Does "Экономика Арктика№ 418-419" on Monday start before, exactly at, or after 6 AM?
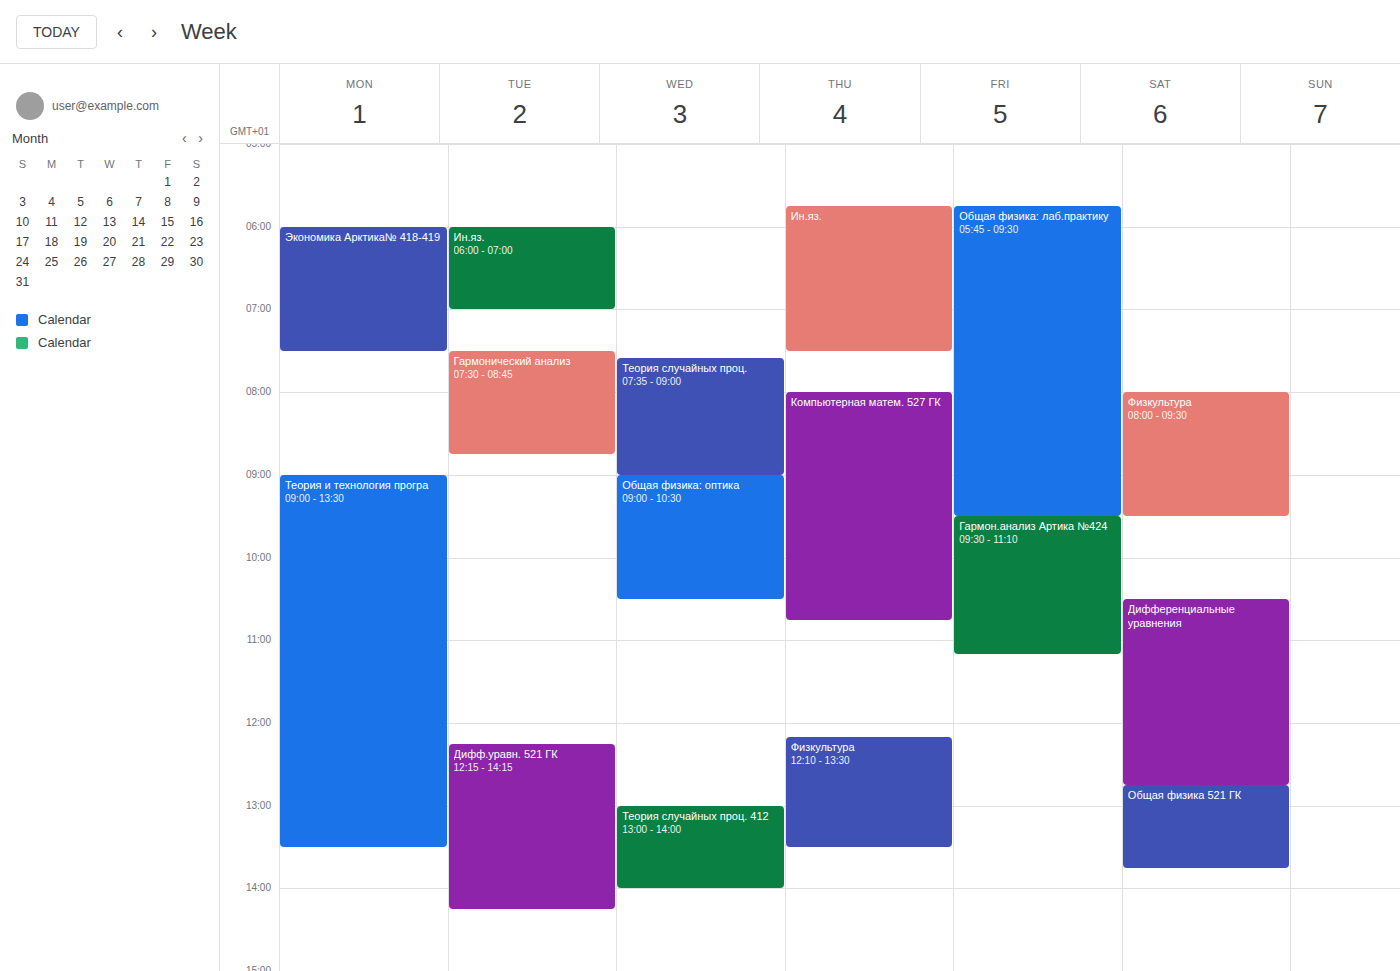
6:00 AM -- exactly at 6 AM, on the 6 AM line.